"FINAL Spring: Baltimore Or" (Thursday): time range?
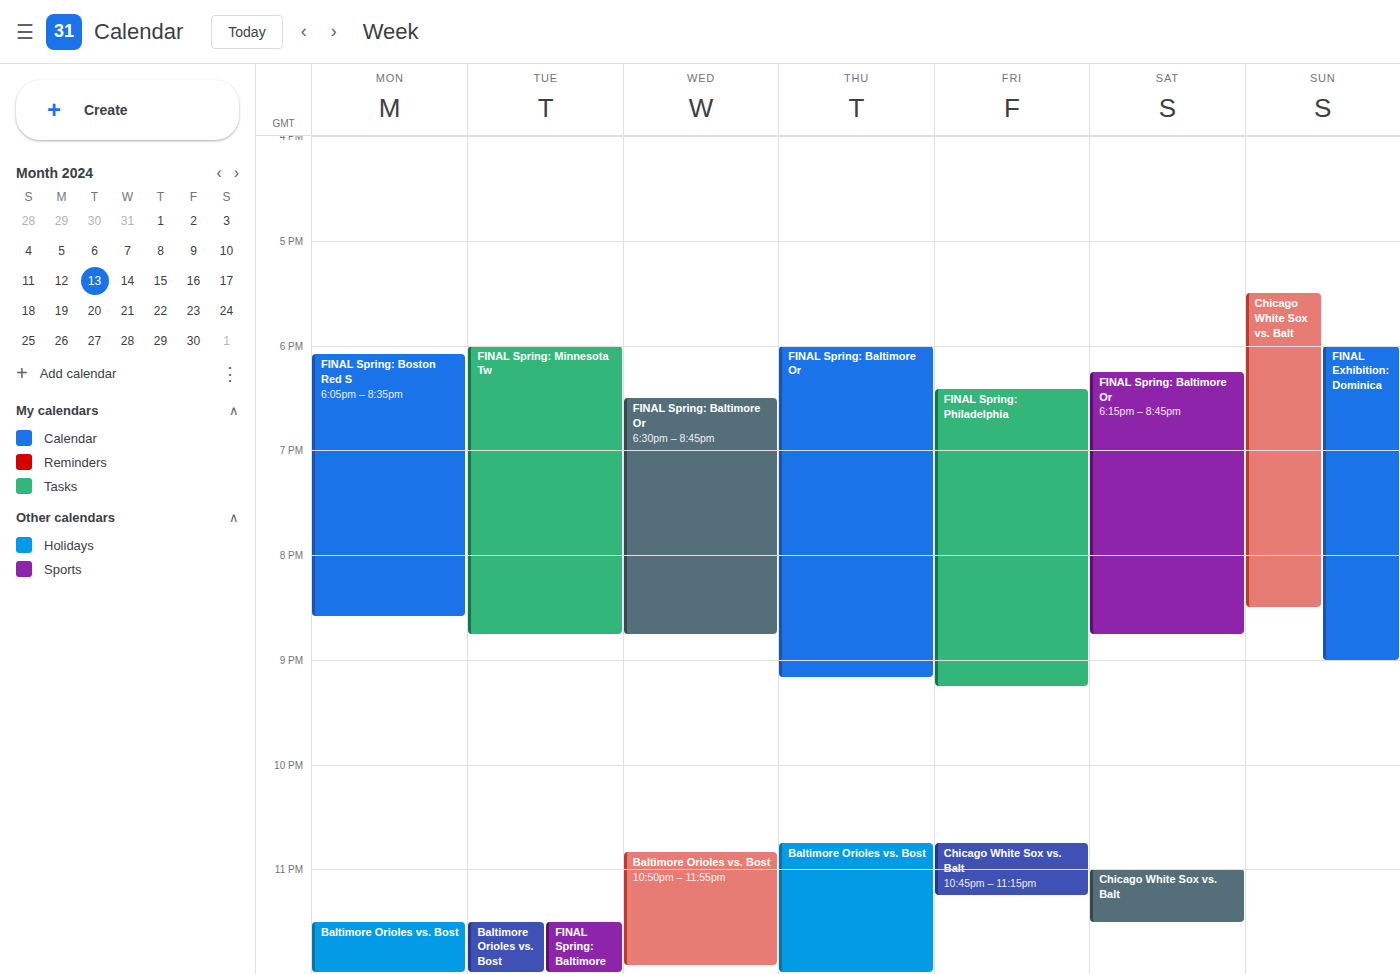
6:00 PM to 9:10 PM